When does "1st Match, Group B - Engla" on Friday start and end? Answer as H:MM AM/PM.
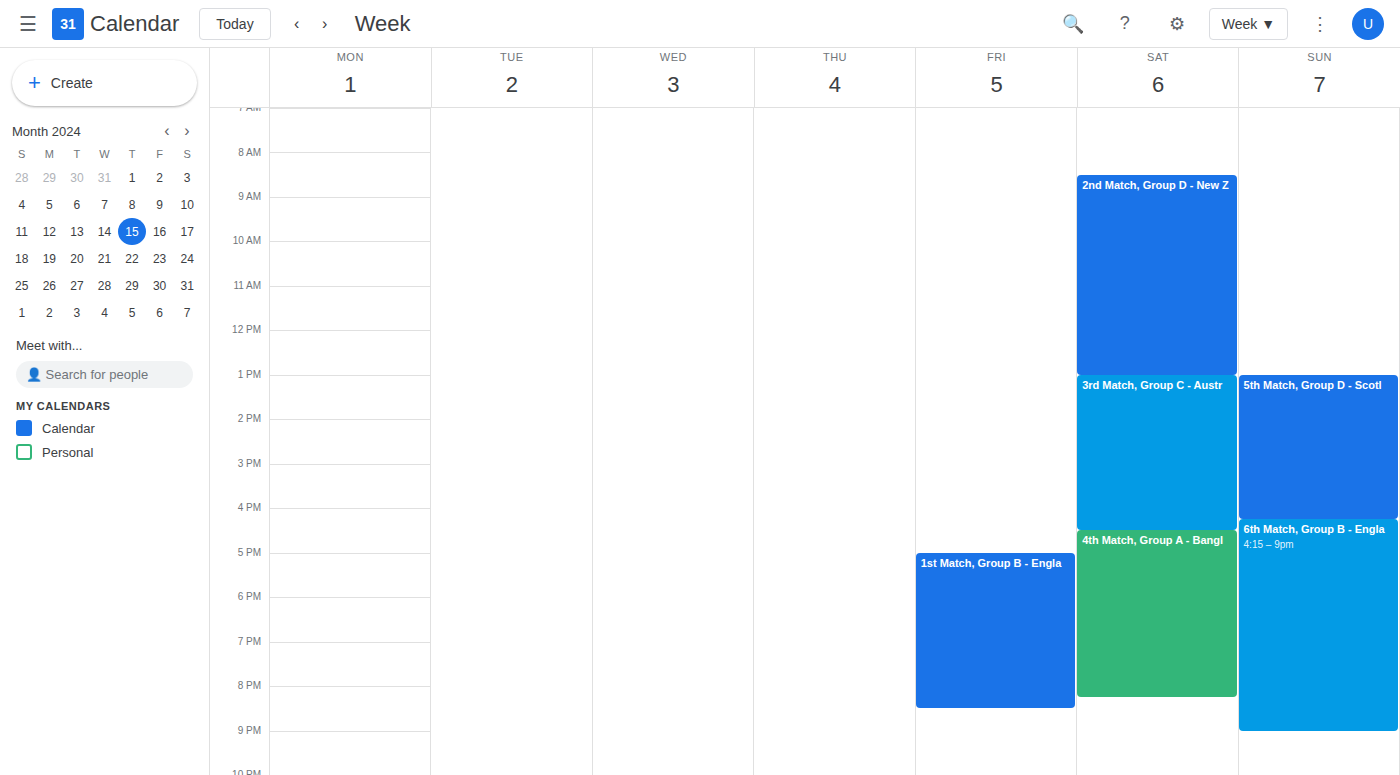
5:00 PM to 8:30 PM